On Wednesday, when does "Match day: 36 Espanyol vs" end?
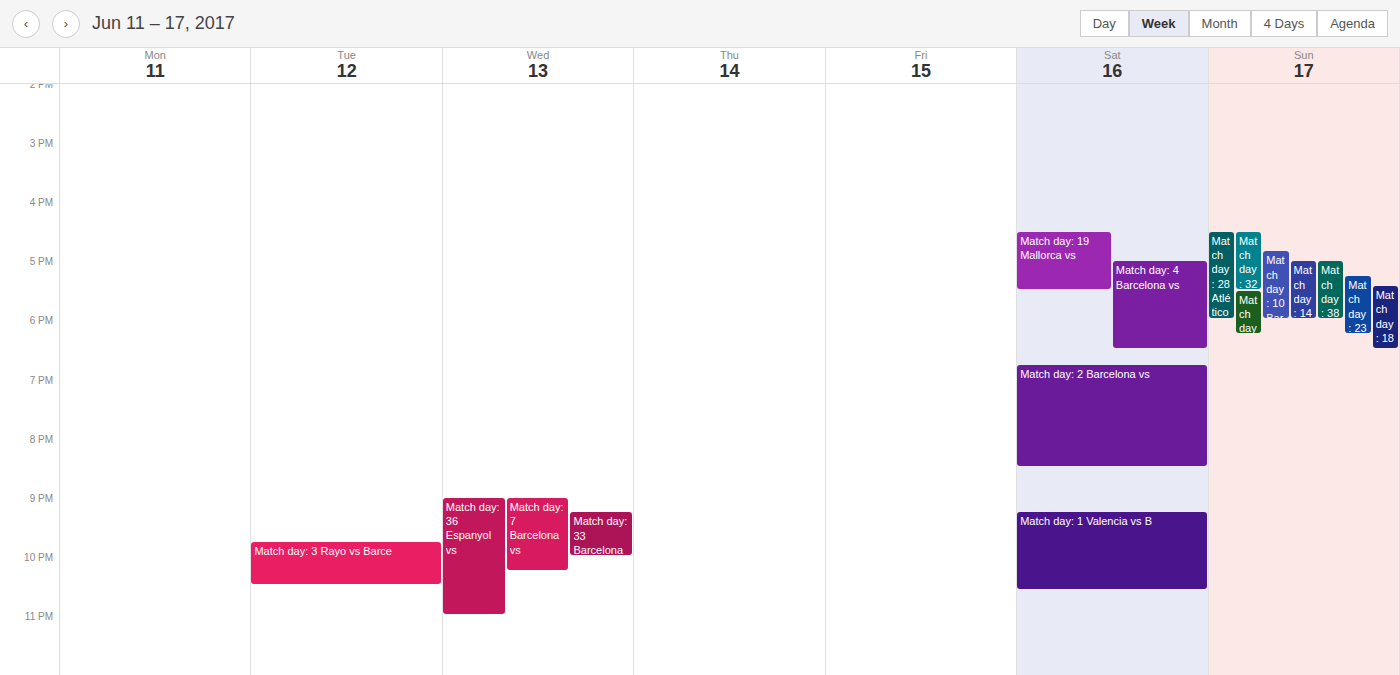
11:00 PM